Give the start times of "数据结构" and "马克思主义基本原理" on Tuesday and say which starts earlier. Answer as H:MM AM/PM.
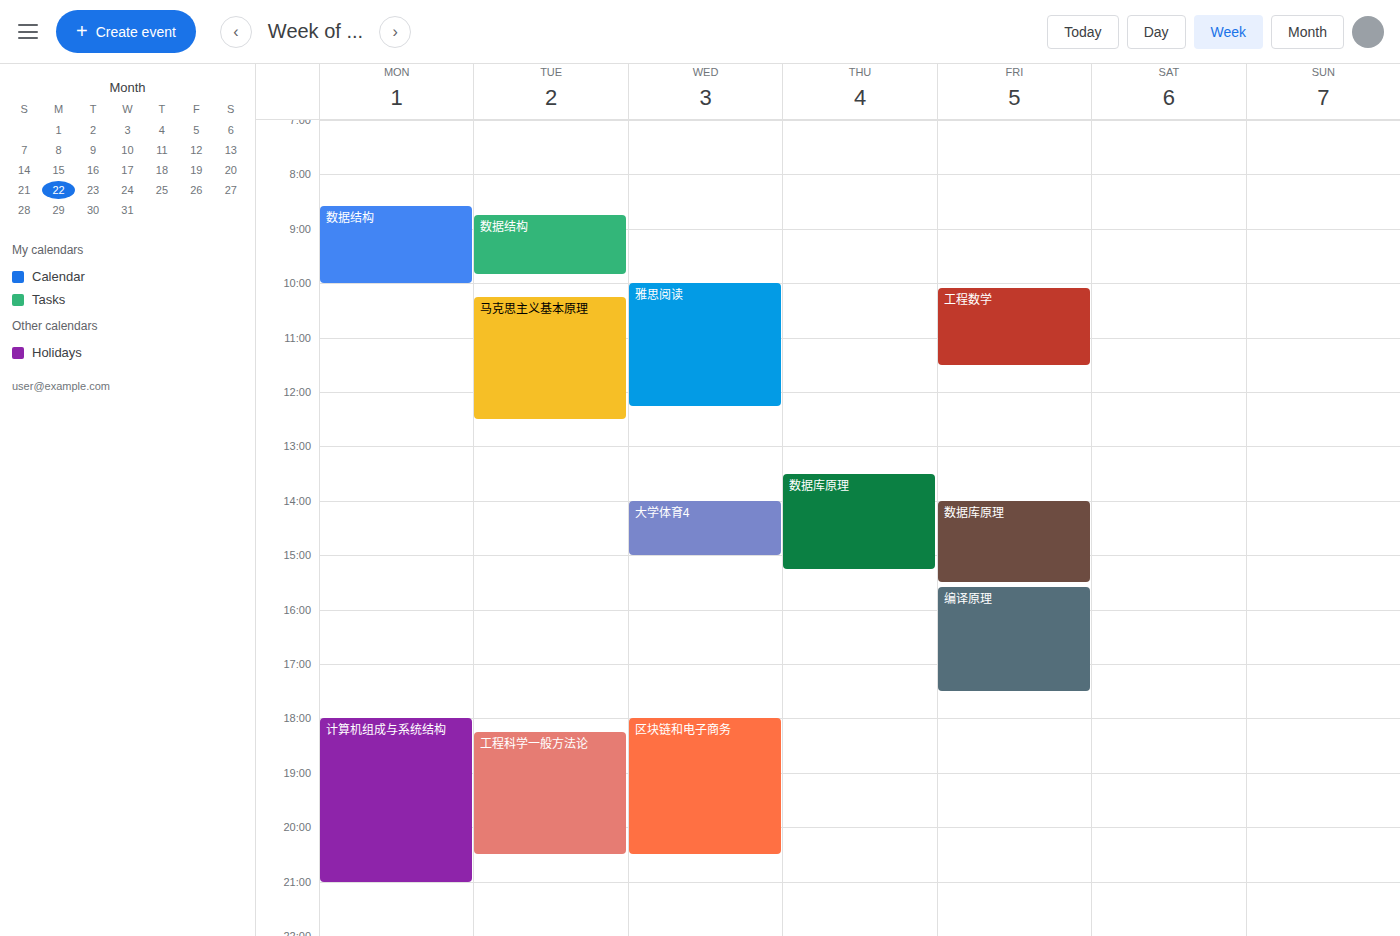
"数据结构" 8:45 AM; "马克思主义基本原理" 10:15 AM.